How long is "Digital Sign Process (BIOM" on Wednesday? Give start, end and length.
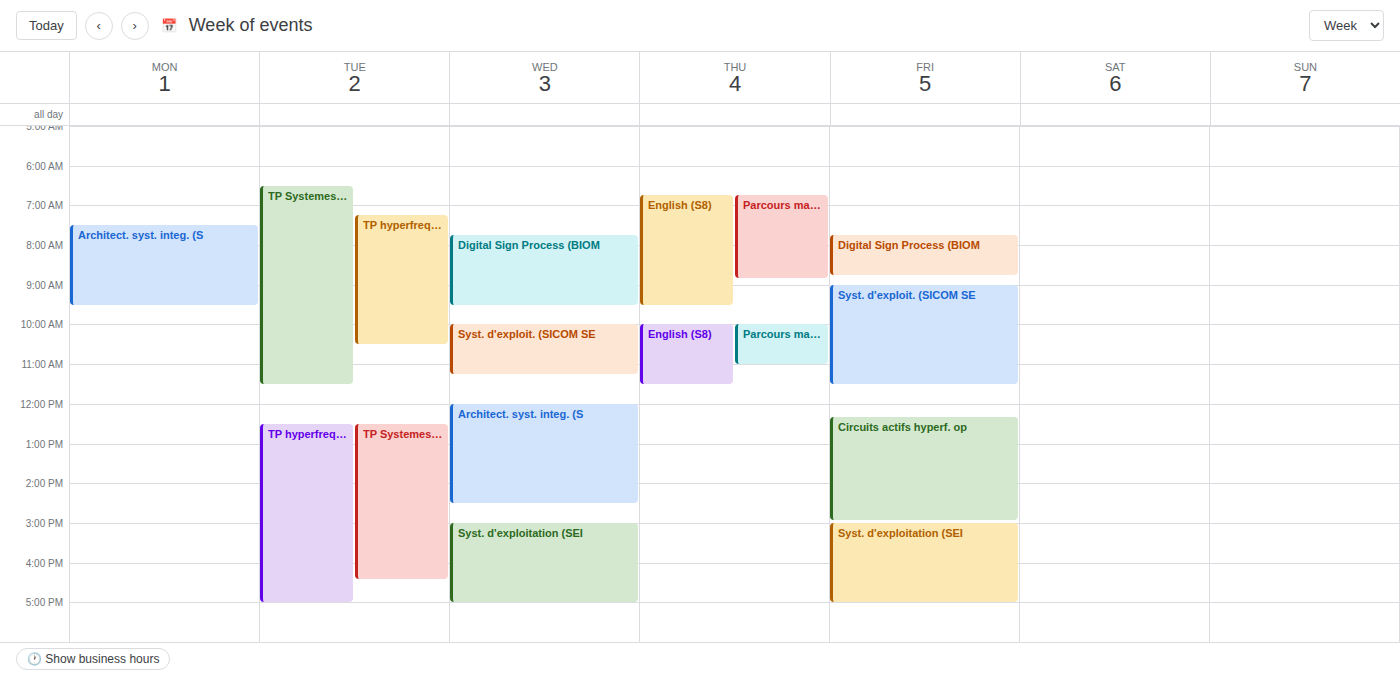
7:45 AM to 9:30 AM, 1 hour 45 minutes